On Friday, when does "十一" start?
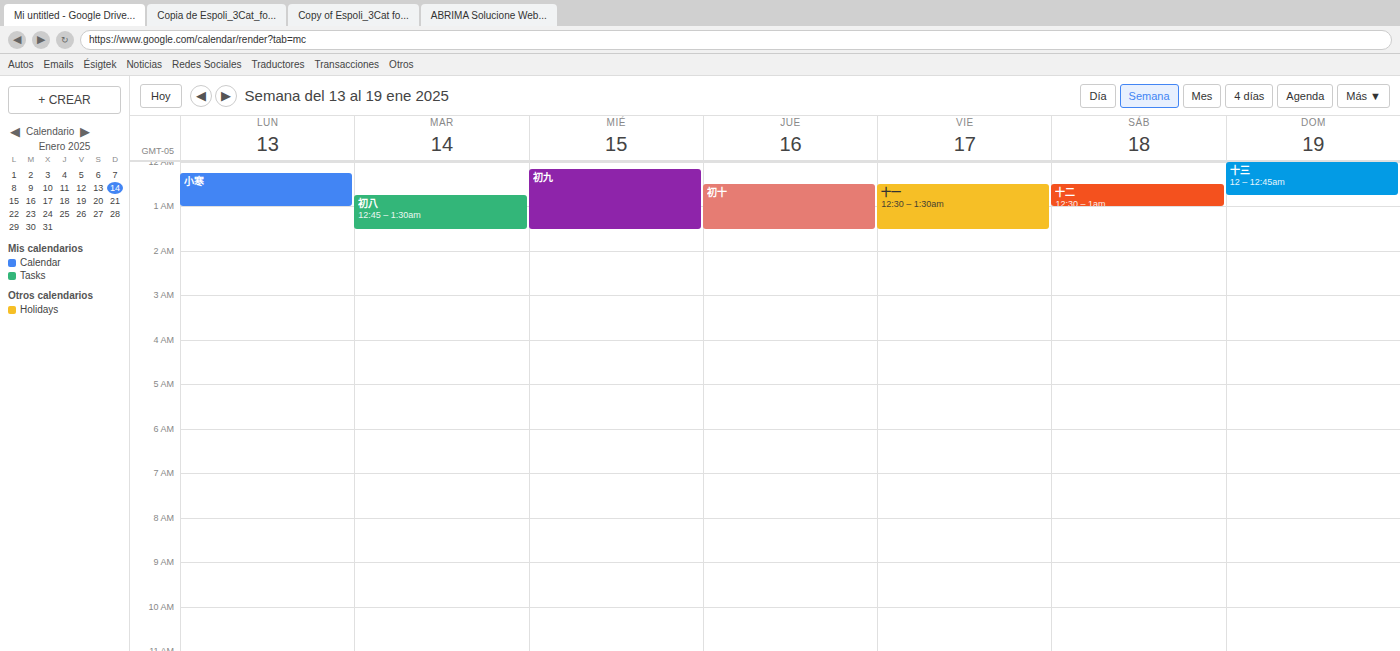
12:30 AM